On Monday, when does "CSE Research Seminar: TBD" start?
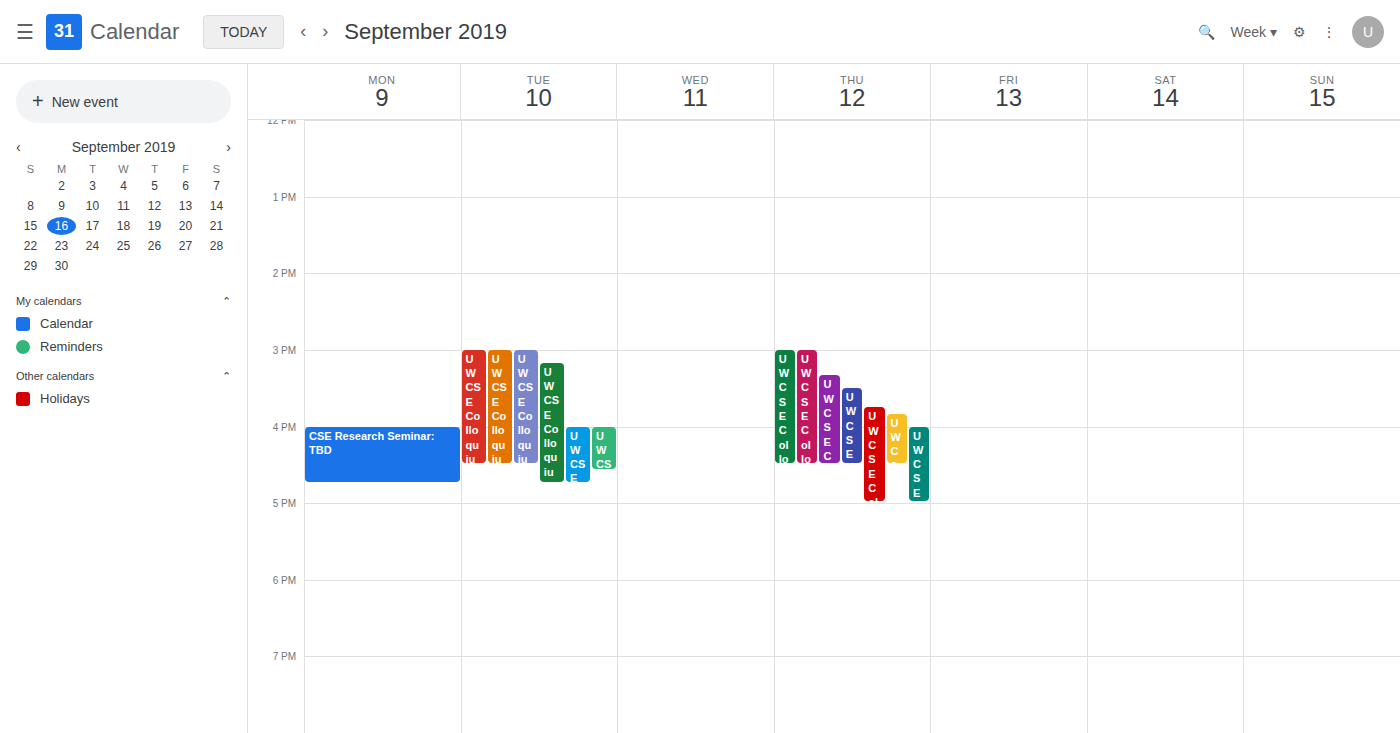
4:00 PM